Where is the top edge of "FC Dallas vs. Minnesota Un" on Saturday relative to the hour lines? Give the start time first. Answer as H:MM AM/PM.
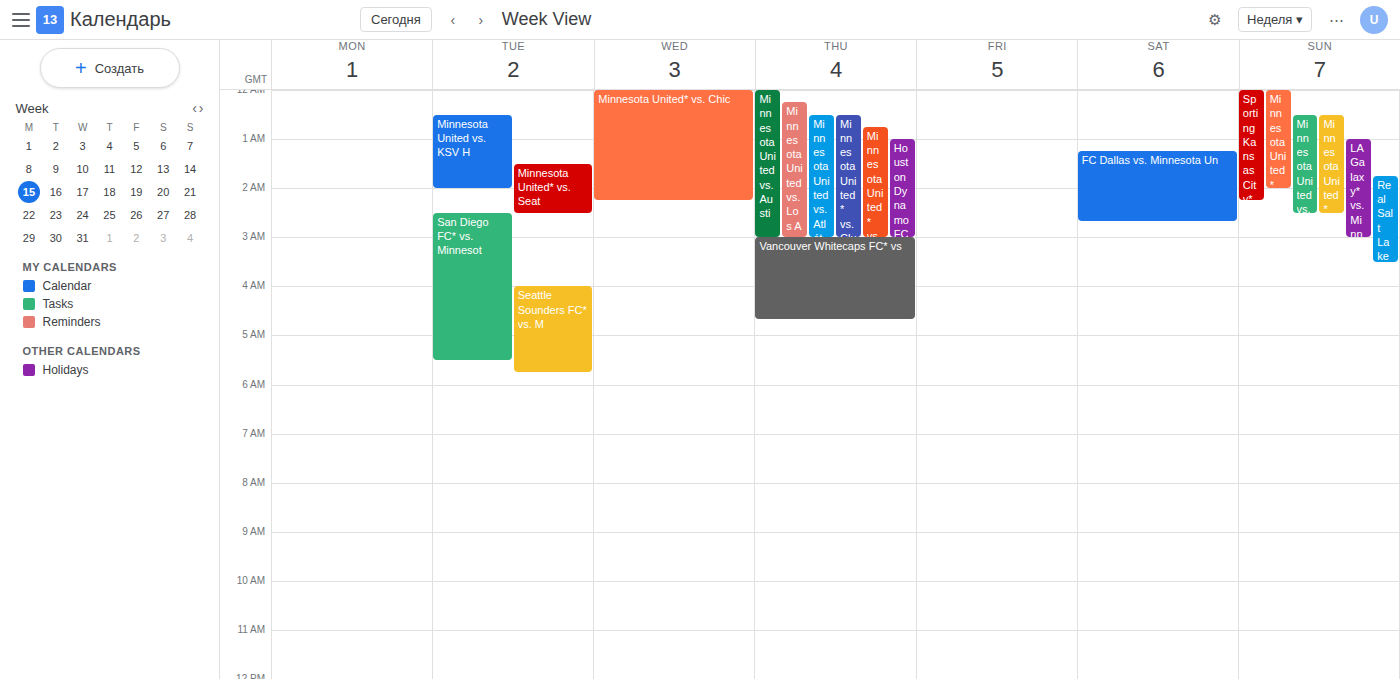
1:15 AM -- neither: a quarter of the way from the 1 AM line to the 2 AM line.